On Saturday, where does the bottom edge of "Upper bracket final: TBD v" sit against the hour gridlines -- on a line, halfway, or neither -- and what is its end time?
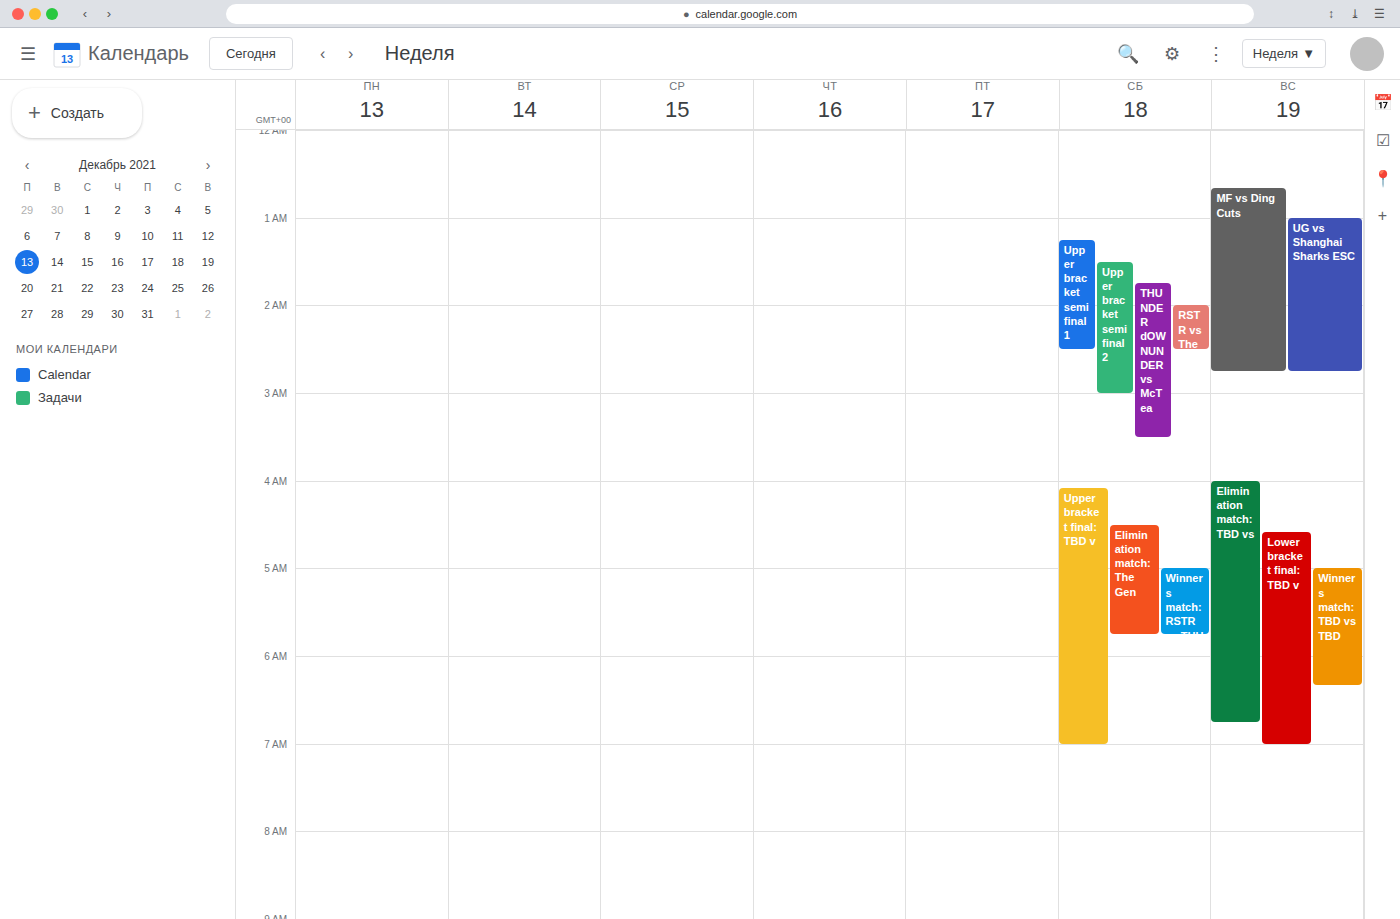
07:00 -- exactly on the 07:00 line.